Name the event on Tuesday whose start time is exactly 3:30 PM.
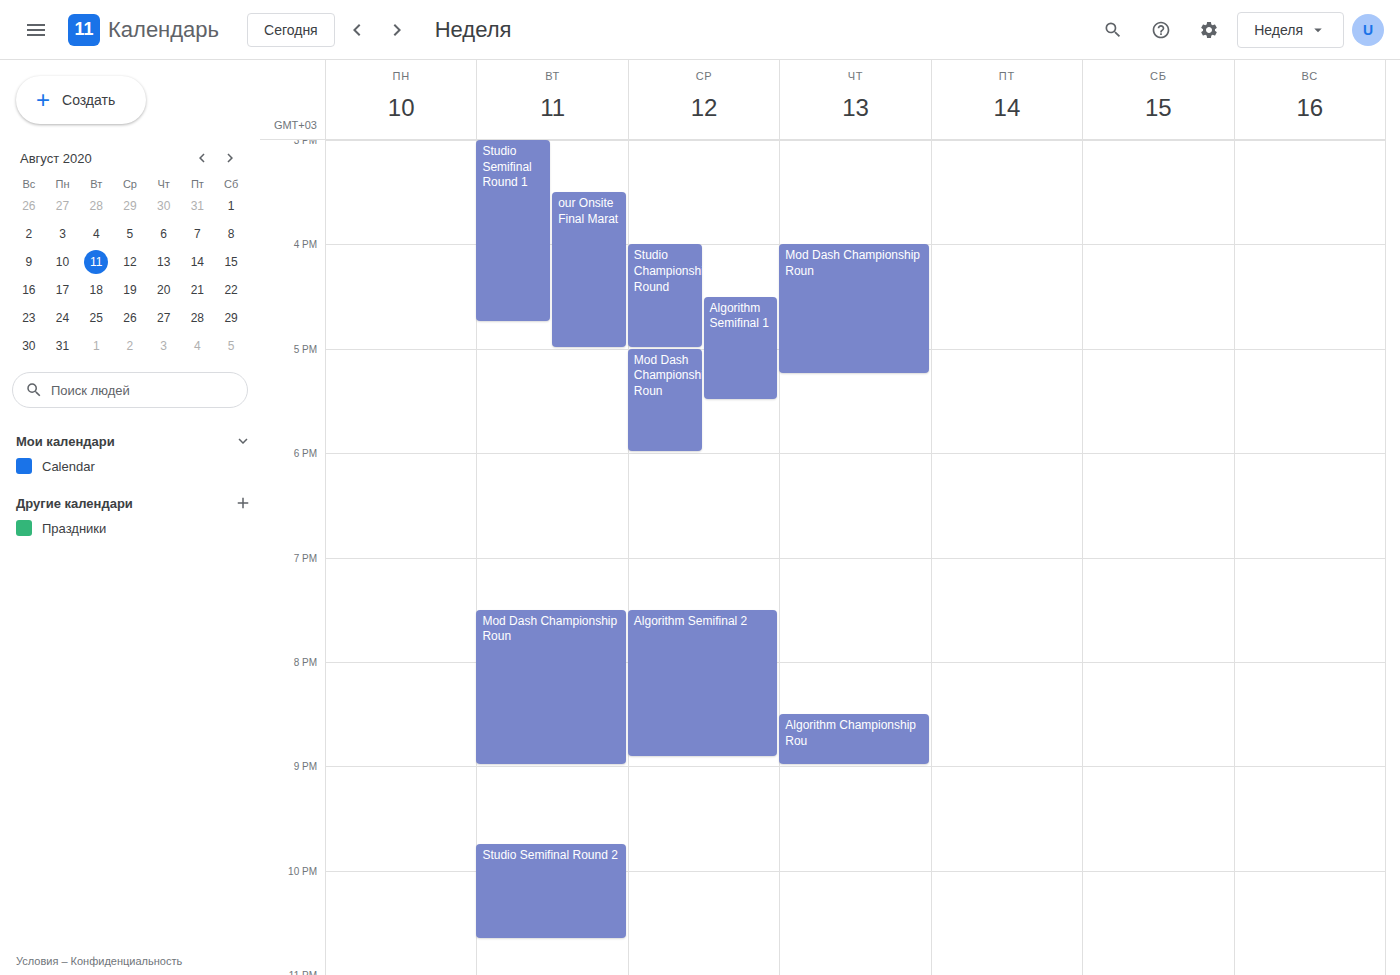
"our Onsite Final Marat"